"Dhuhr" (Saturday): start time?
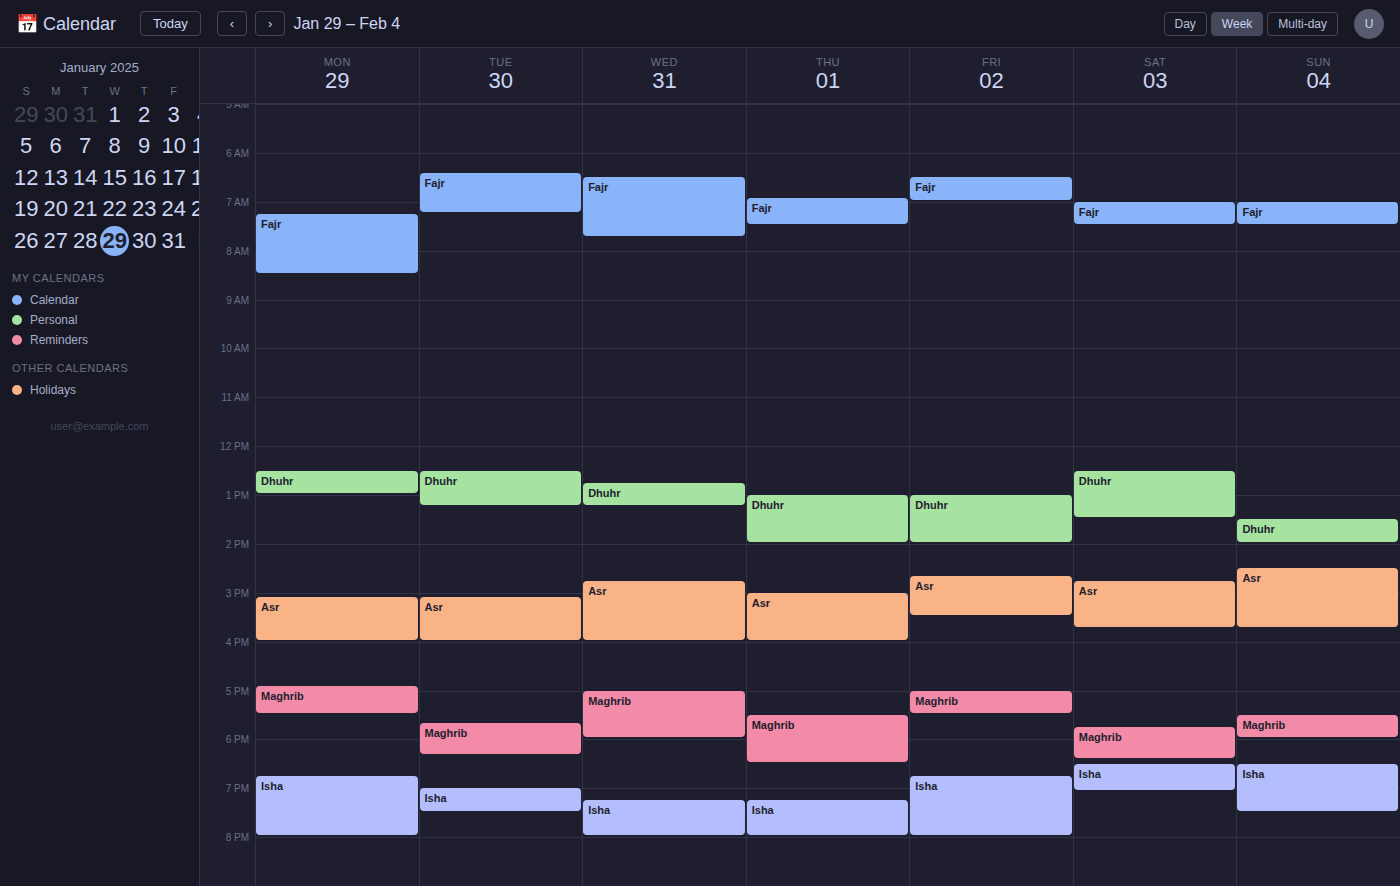
12:30 PM